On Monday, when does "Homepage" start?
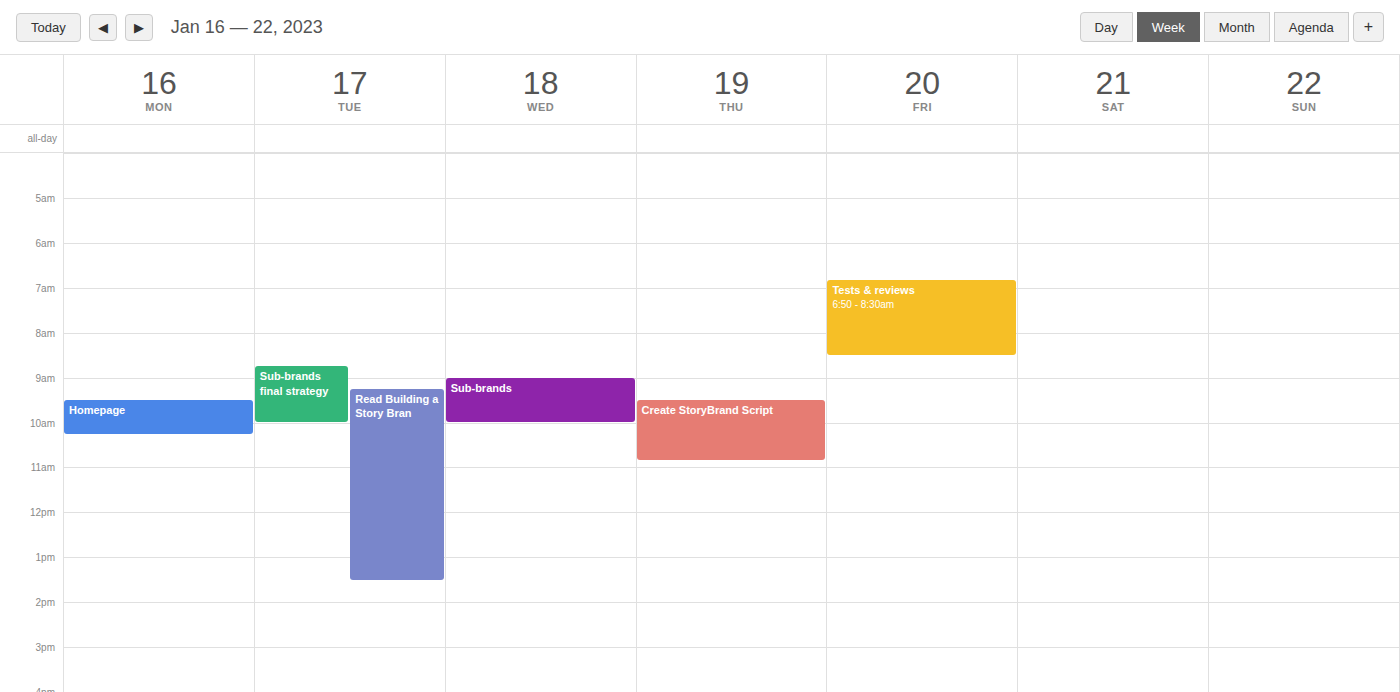
9:30 AM